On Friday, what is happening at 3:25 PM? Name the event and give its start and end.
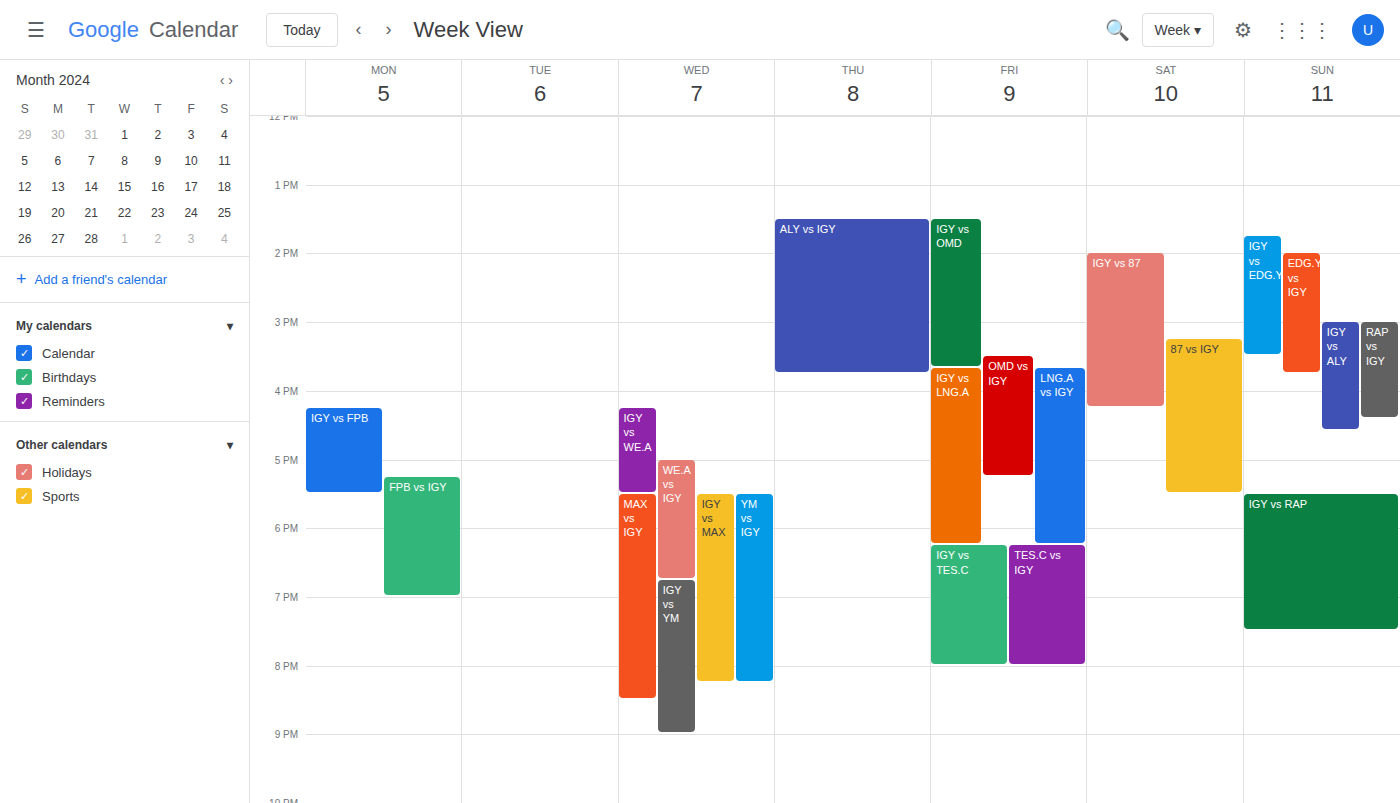
"IGY vs OMD", 1:30 PM to 3:40 PM